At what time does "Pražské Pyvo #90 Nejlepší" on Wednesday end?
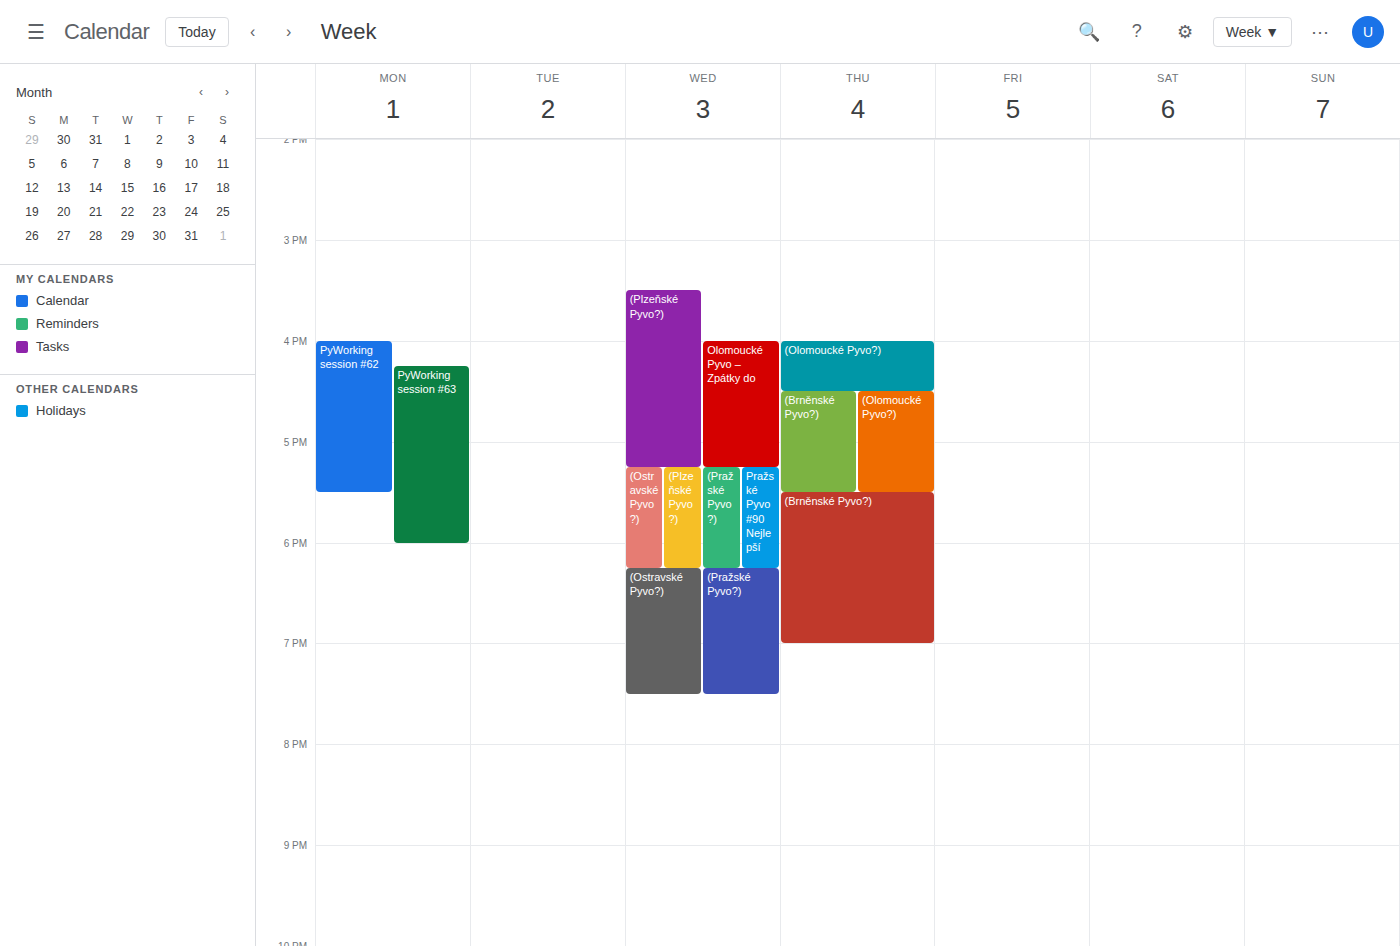
18:15